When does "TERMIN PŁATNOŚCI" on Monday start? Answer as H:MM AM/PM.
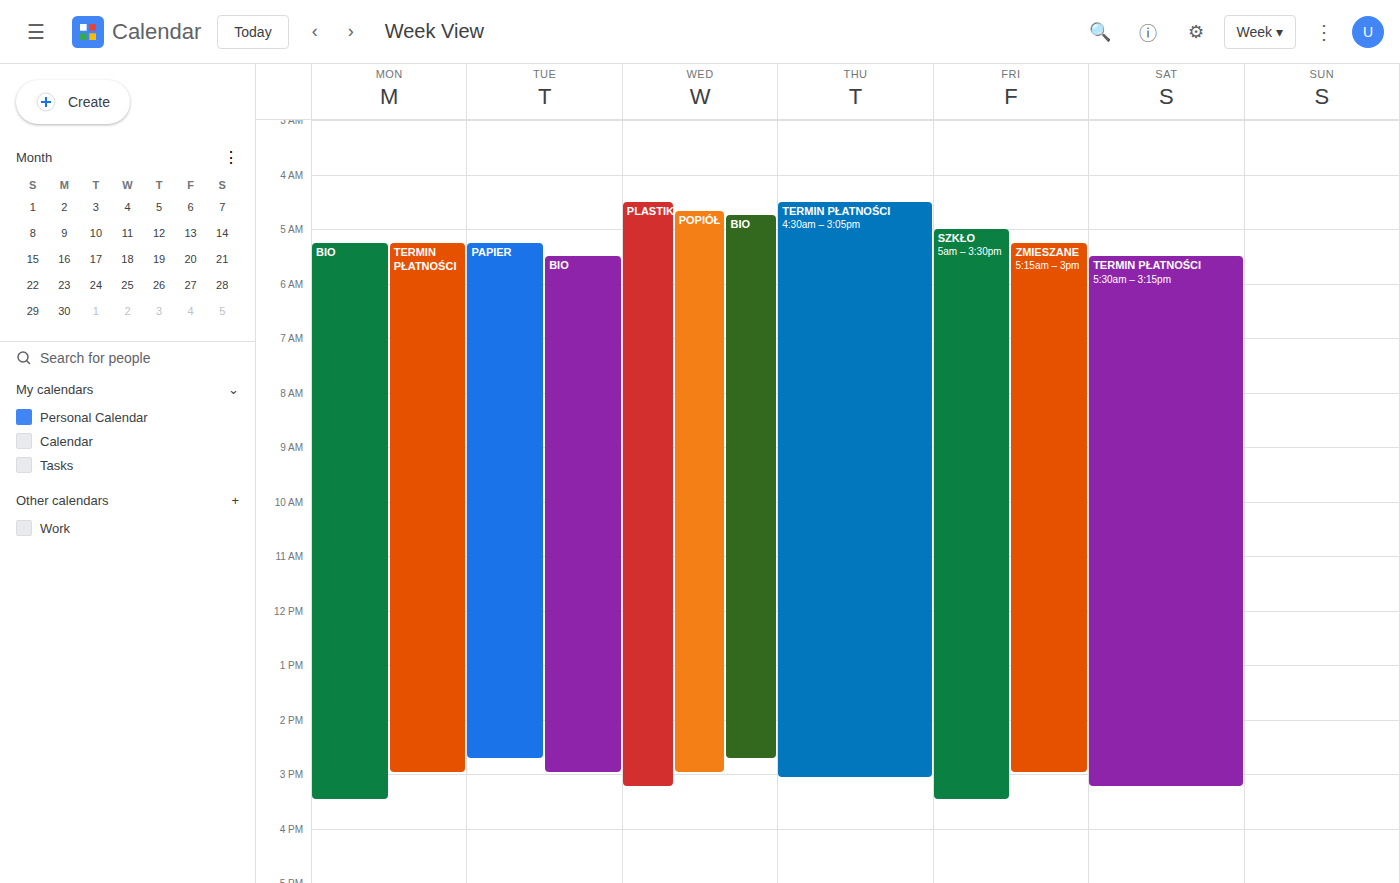
5:15 AM